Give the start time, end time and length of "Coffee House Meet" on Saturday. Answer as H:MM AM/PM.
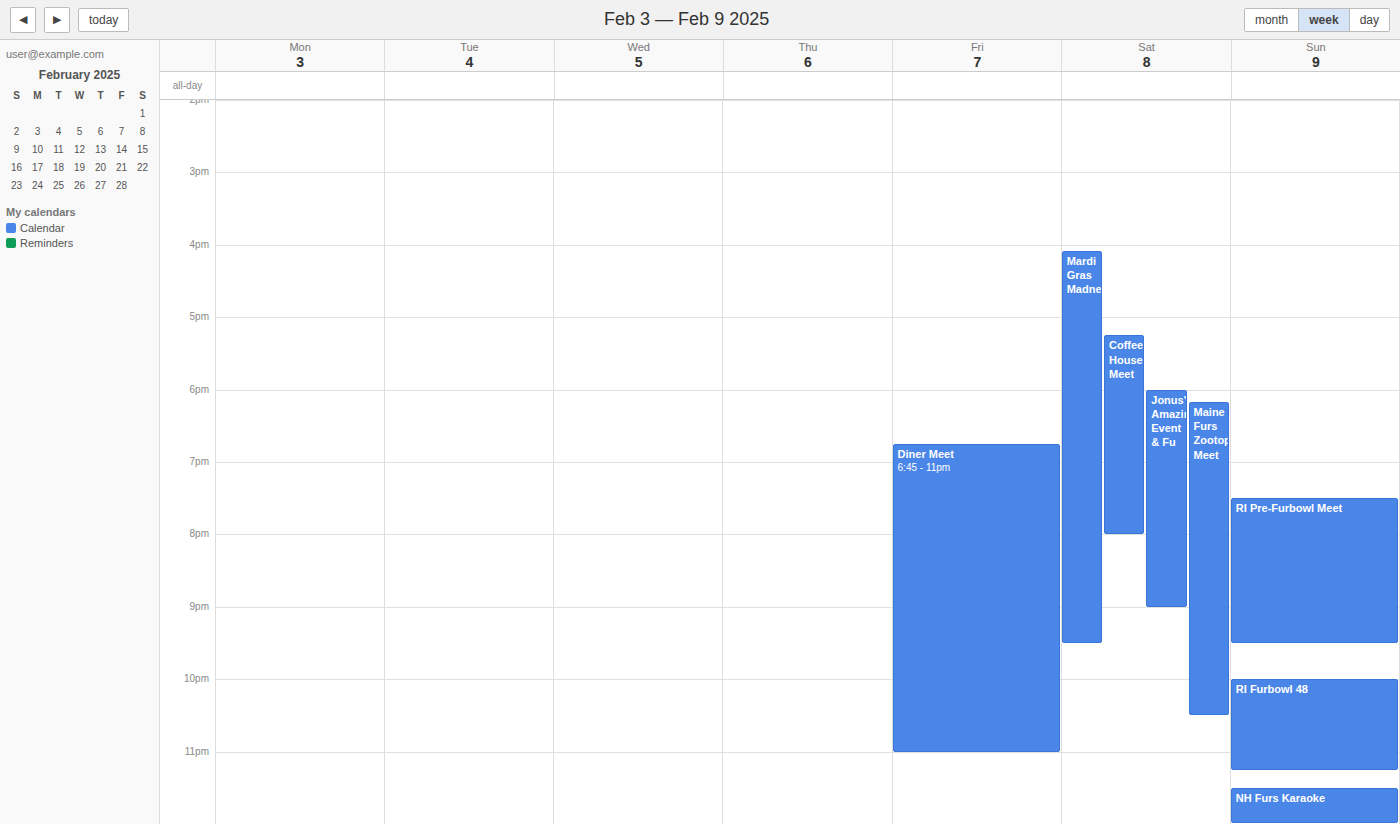
5:15 PM to 8:00 PM, 2 hours 45 minutes